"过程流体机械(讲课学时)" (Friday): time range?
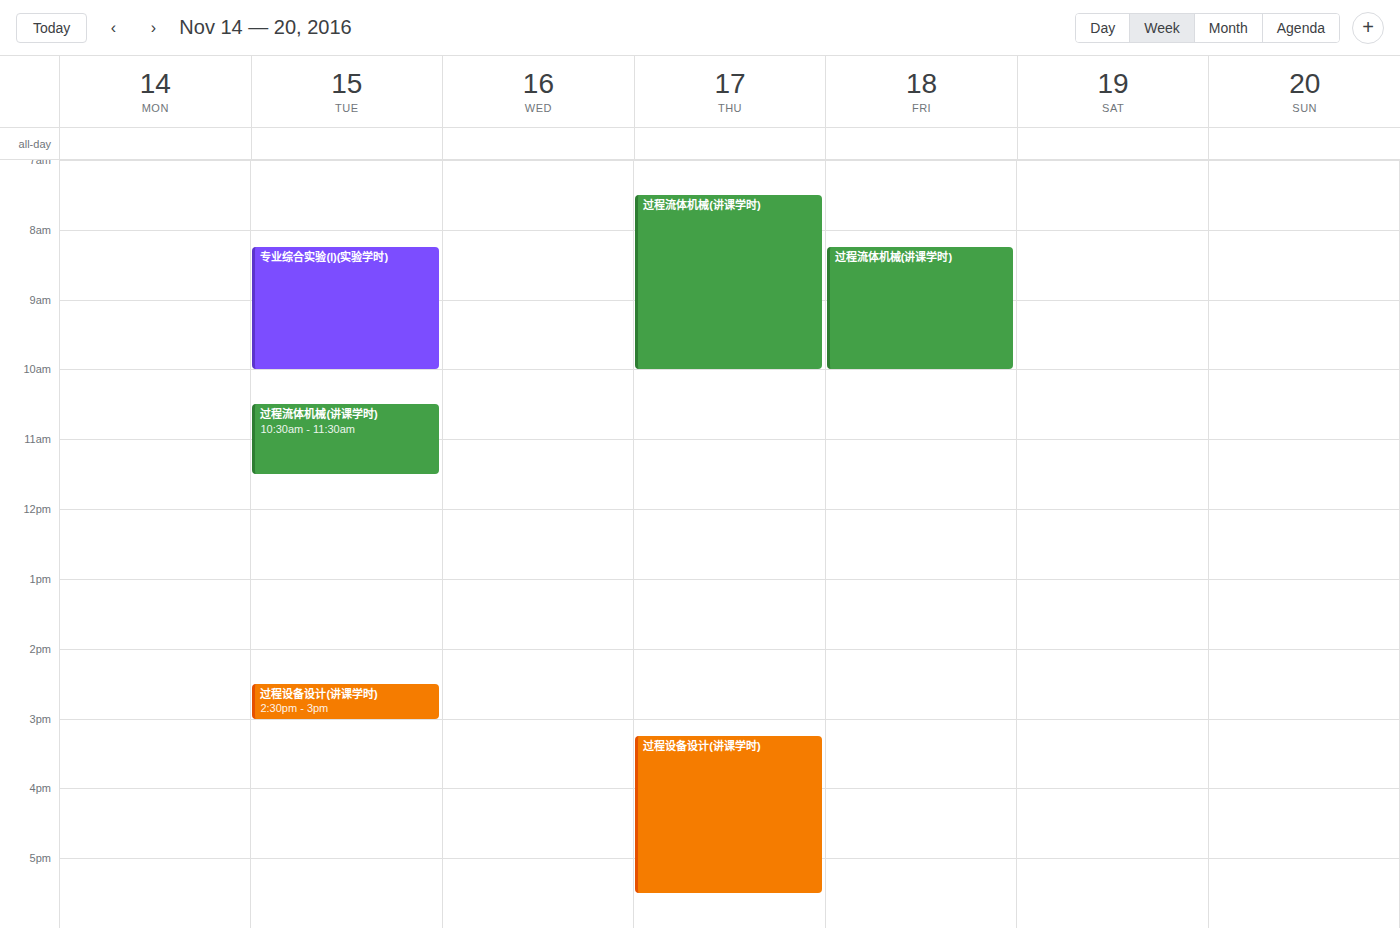
8:15 AM to 10:00 AM